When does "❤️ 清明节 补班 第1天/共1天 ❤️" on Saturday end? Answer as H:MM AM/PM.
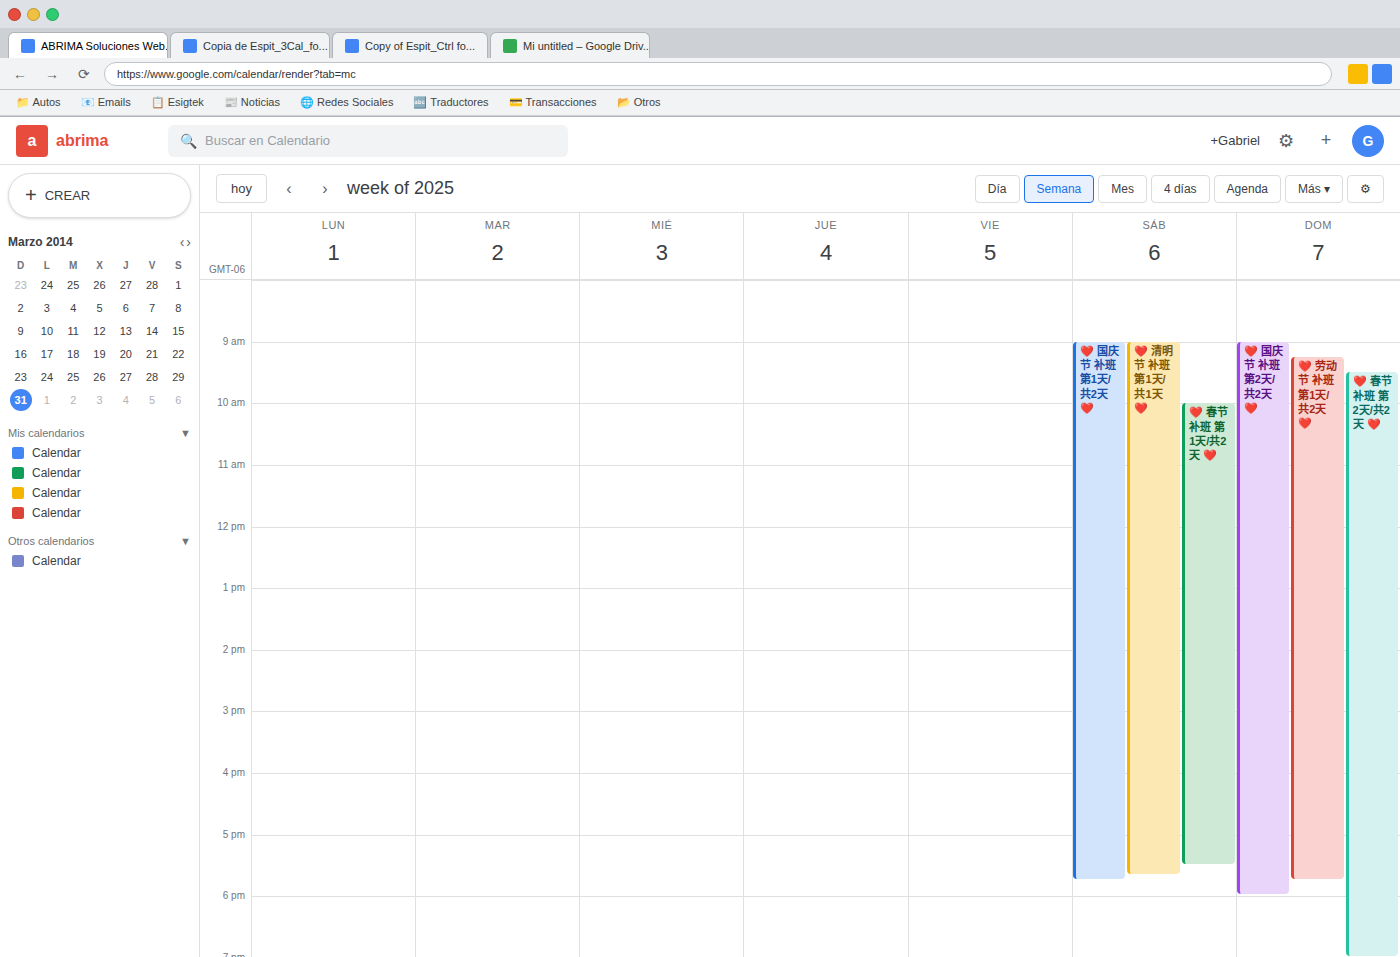
5:40 PM